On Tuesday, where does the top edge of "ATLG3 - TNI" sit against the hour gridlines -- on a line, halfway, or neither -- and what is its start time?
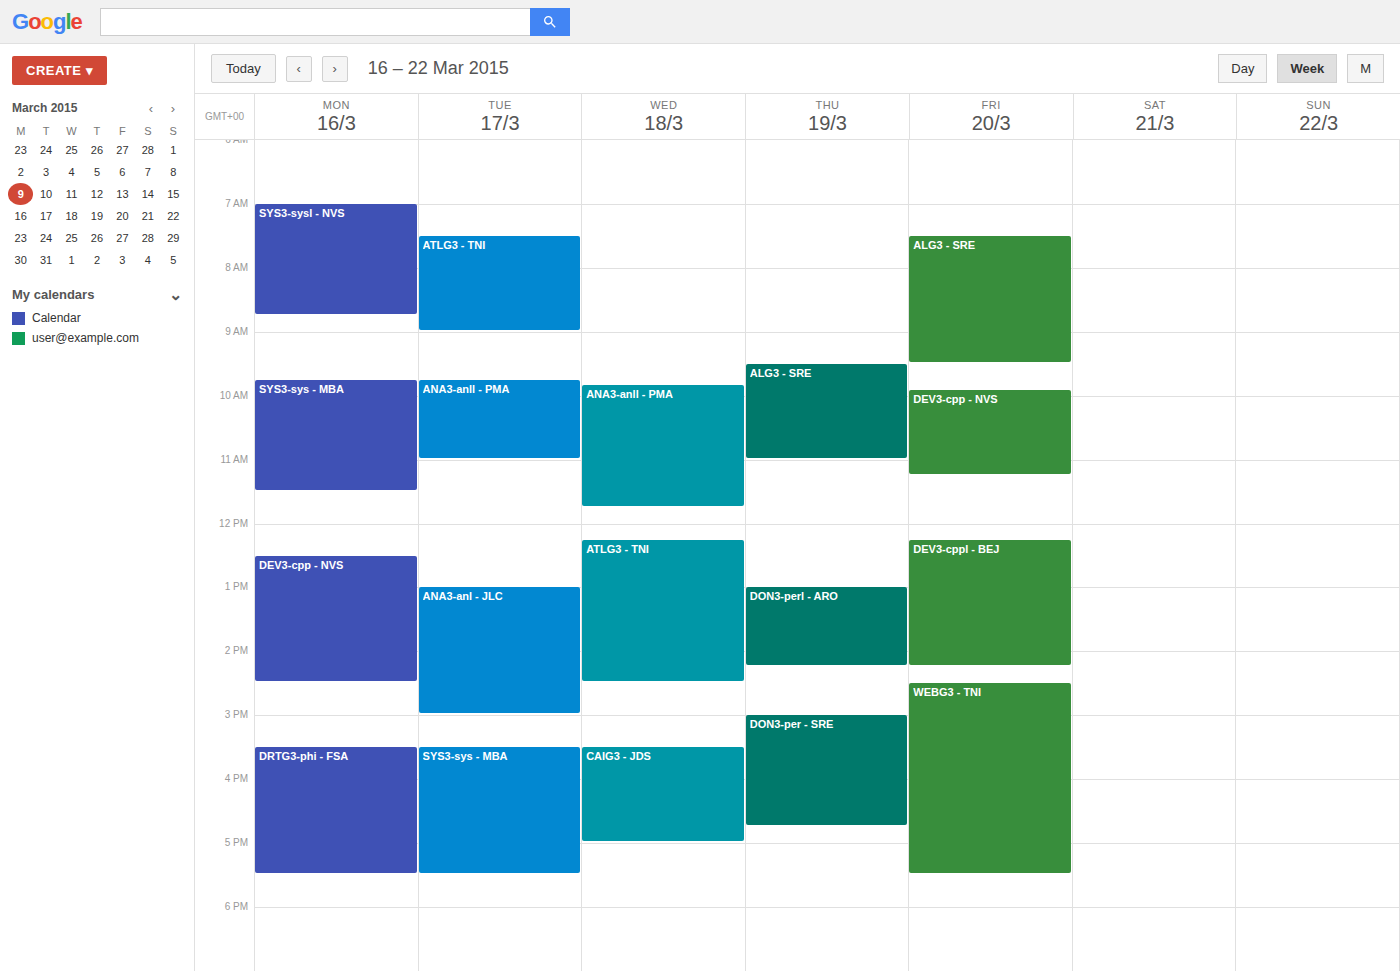
7:30 AM -- halfway between the 7 AM and 8 AM lines.